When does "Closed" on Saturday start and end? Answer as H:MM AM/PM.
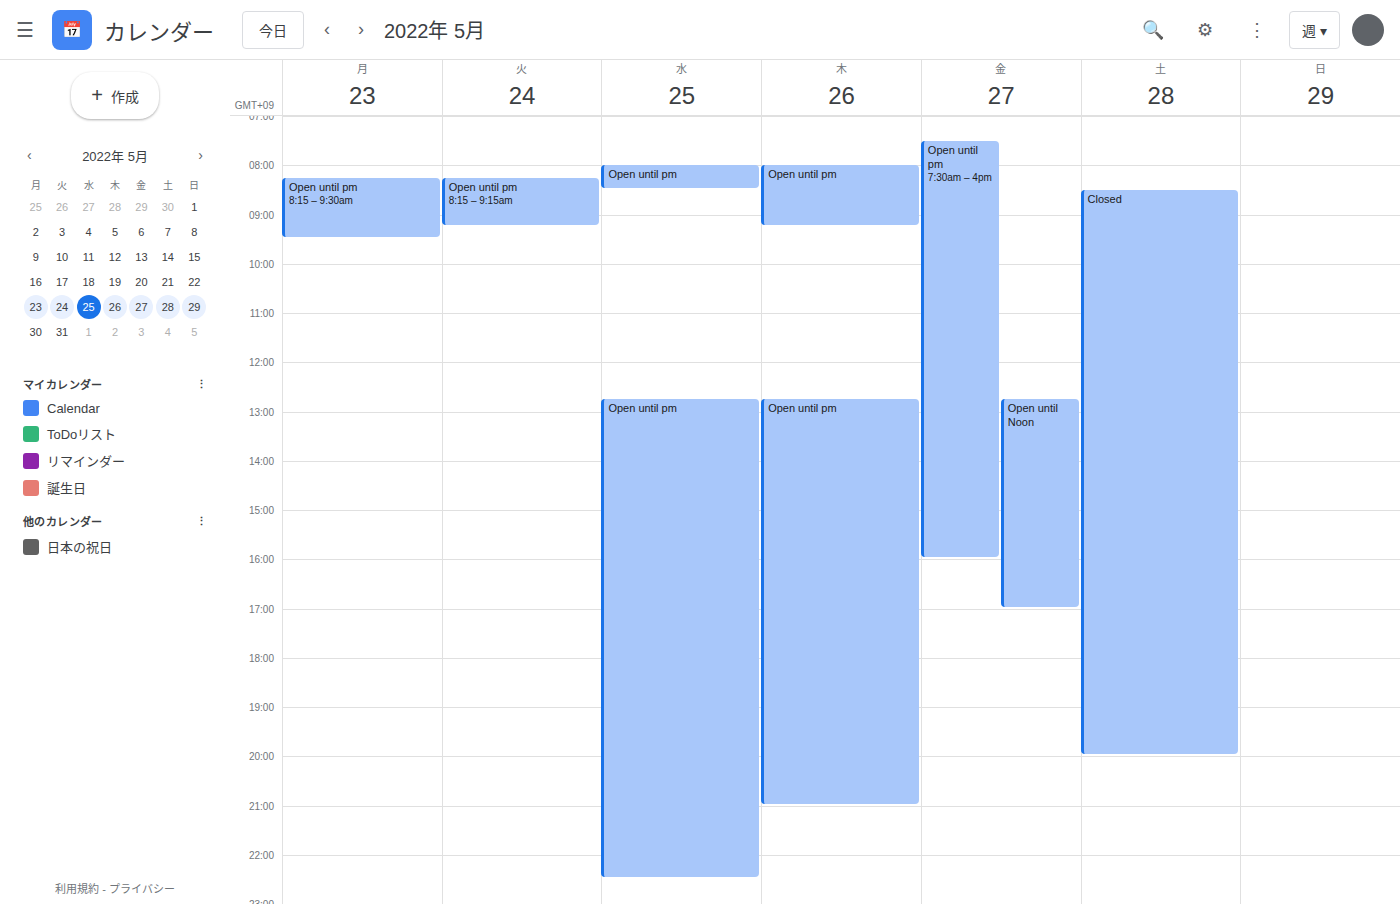
8:30 AM to 8:00 PM